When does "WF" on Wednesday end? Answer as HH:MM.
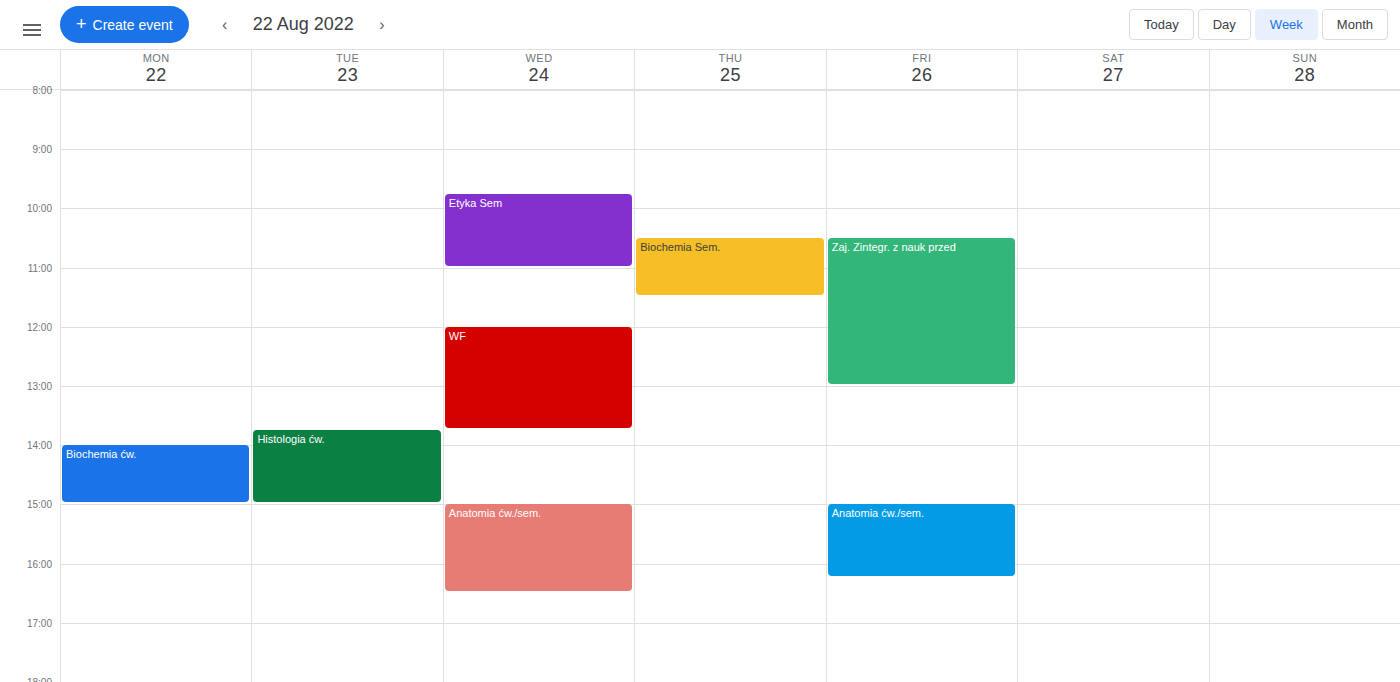
13:45